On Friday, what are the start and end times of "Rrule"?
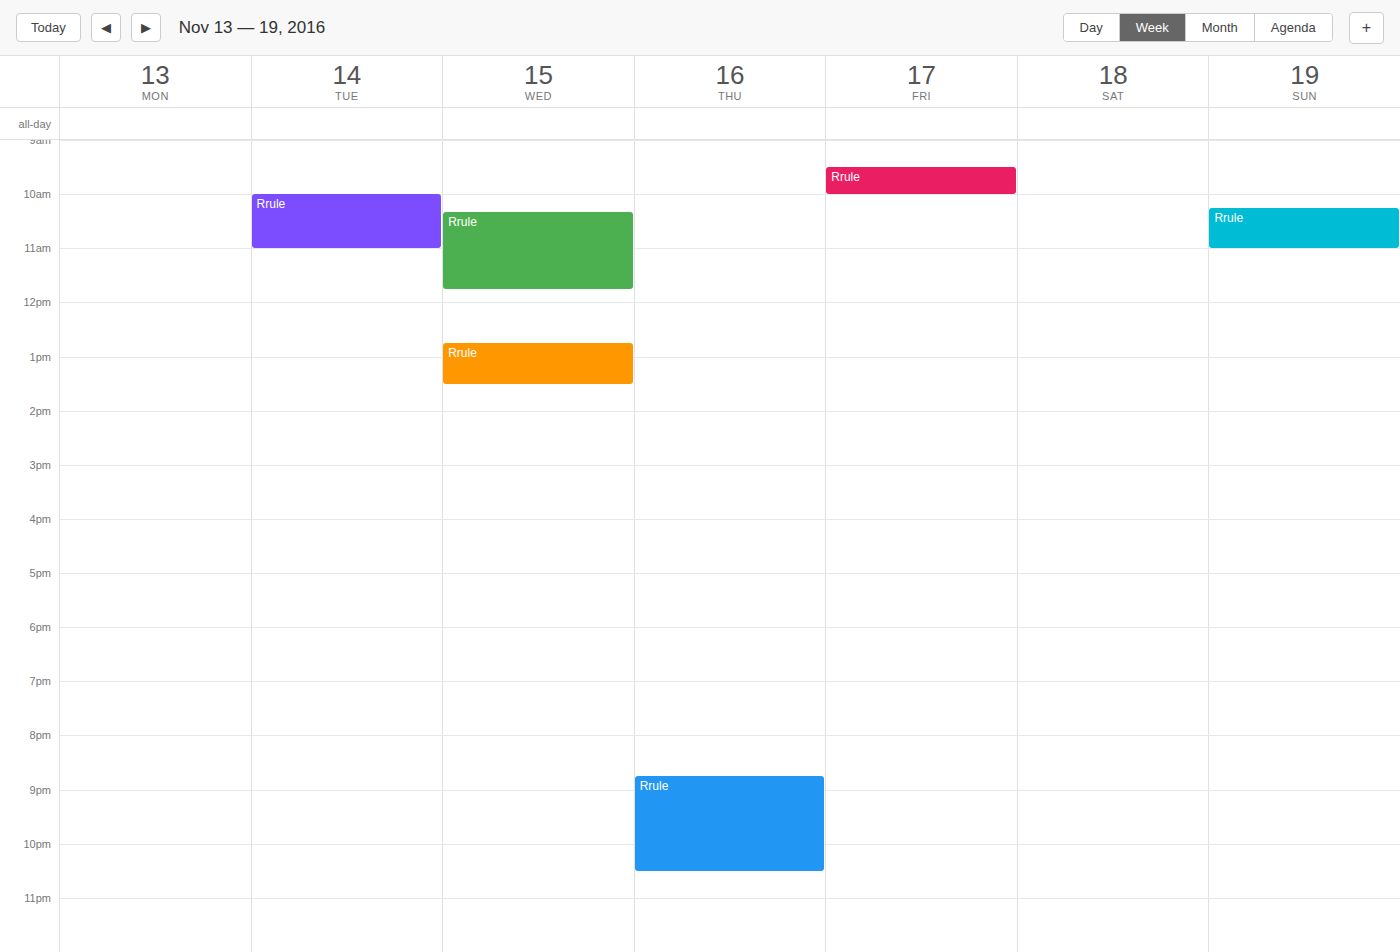
9:30 AM to 10:00 AM